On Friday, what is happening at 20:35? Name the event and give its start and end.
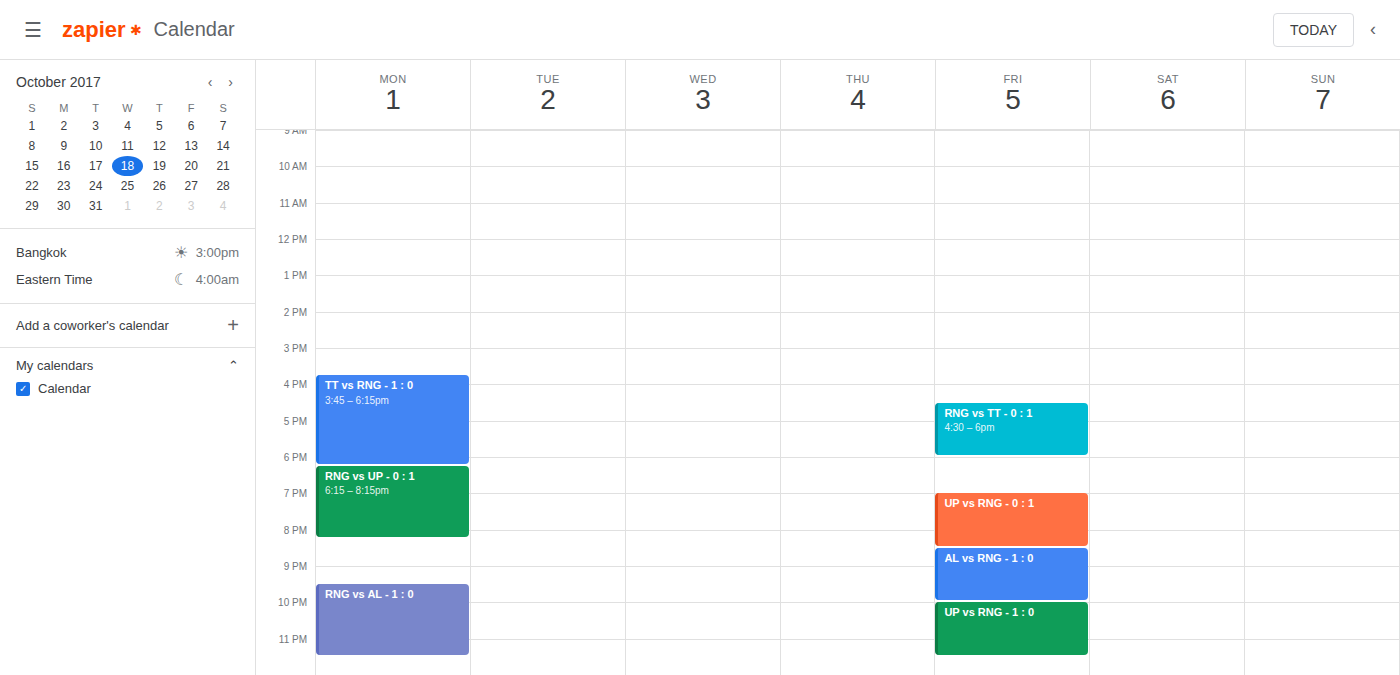
"AL vs RNG - 1 : 0", 20:30 to 22:00